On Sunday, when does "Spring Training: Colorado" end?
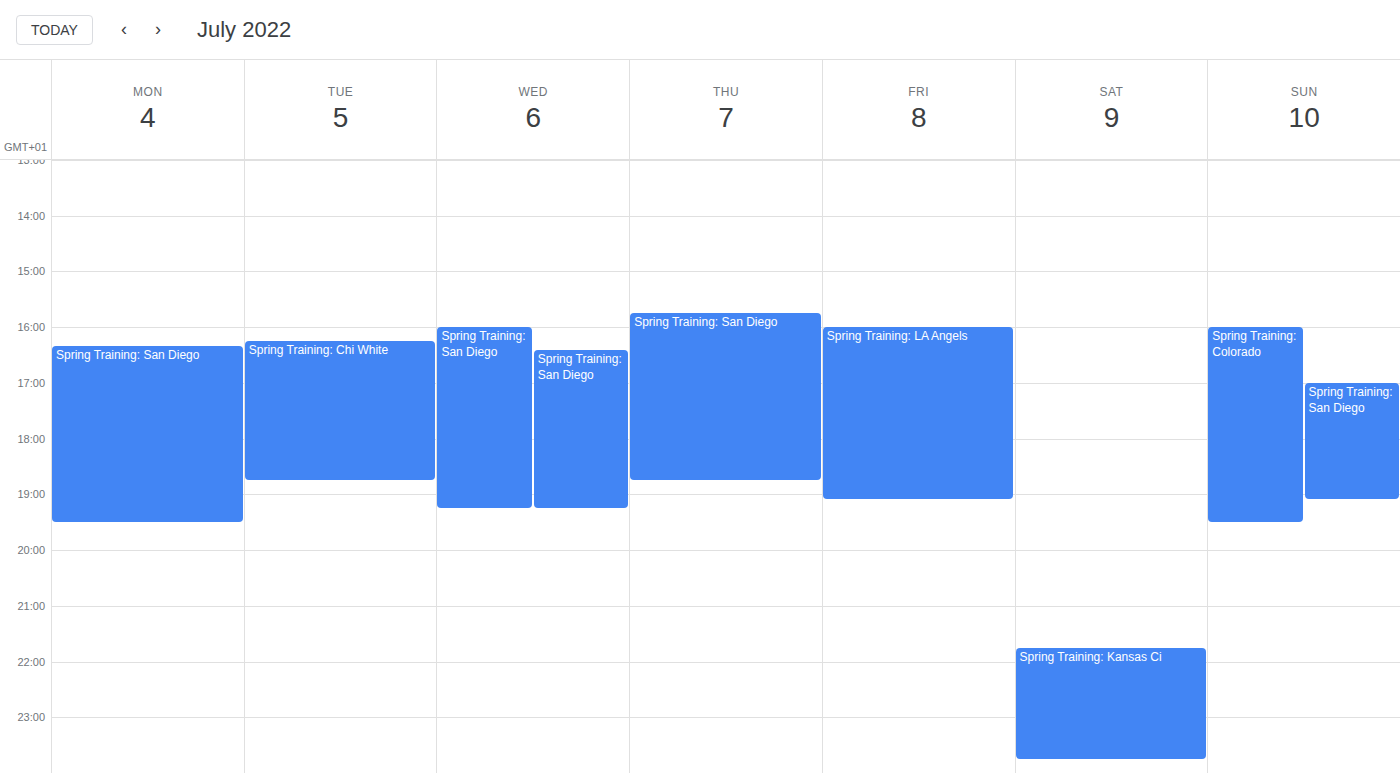
7:30 PM